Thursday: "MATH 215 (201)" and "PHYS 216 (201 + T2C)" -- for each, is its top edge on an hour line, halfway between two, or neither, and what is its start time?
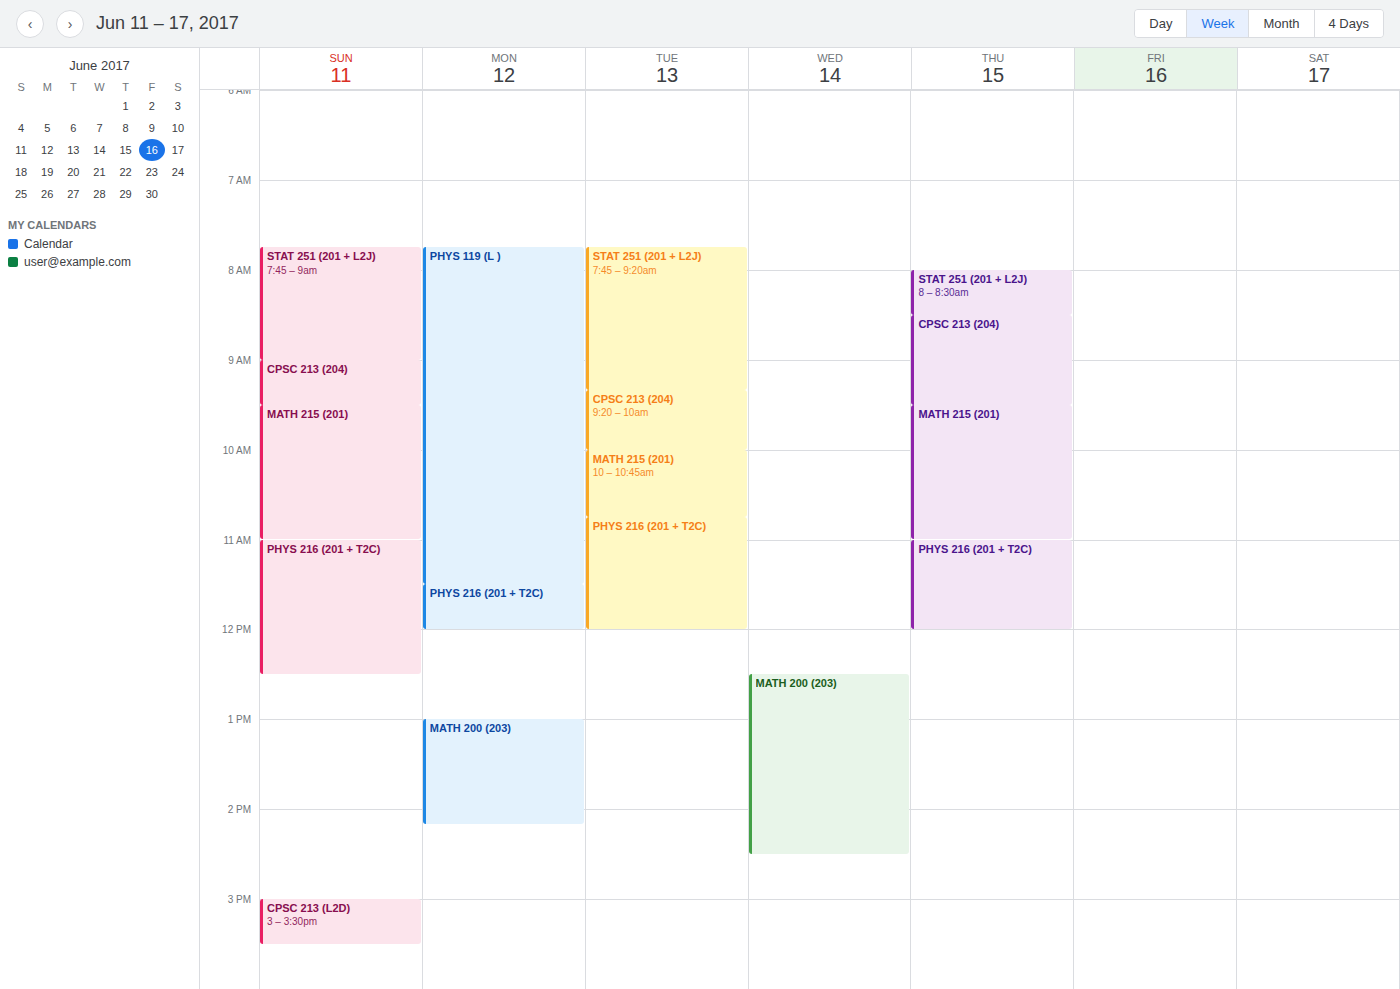
"MATH 215 (201)": 9:30 AM, halfway between the 9 AM and 10 AM lines. "PHYS 216 (201 + T2C)": 11:00 AM, exactly on the 11 AM line.